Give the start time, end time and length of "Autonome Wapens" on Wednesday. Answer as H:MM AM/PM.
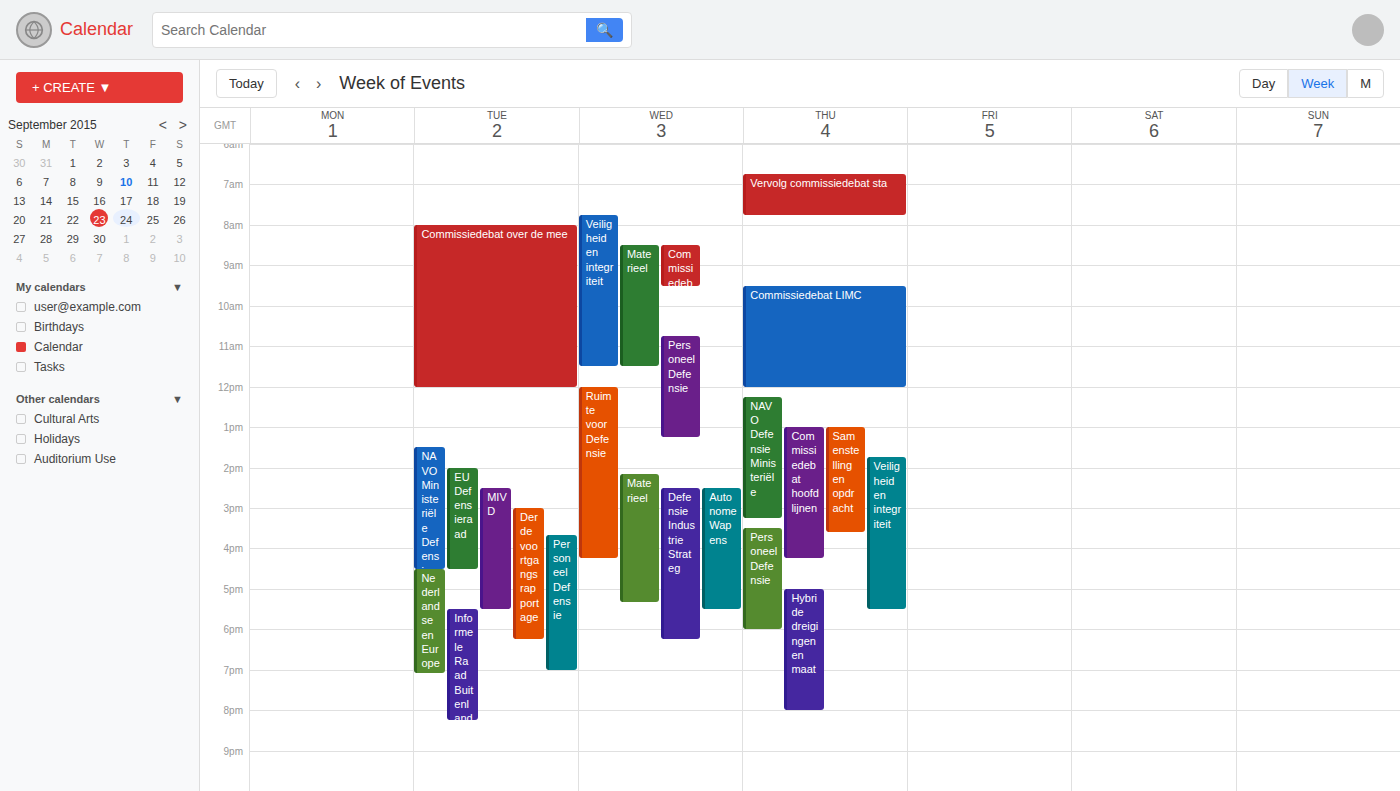
2:30 PM to 5:30 PM, 3 hours